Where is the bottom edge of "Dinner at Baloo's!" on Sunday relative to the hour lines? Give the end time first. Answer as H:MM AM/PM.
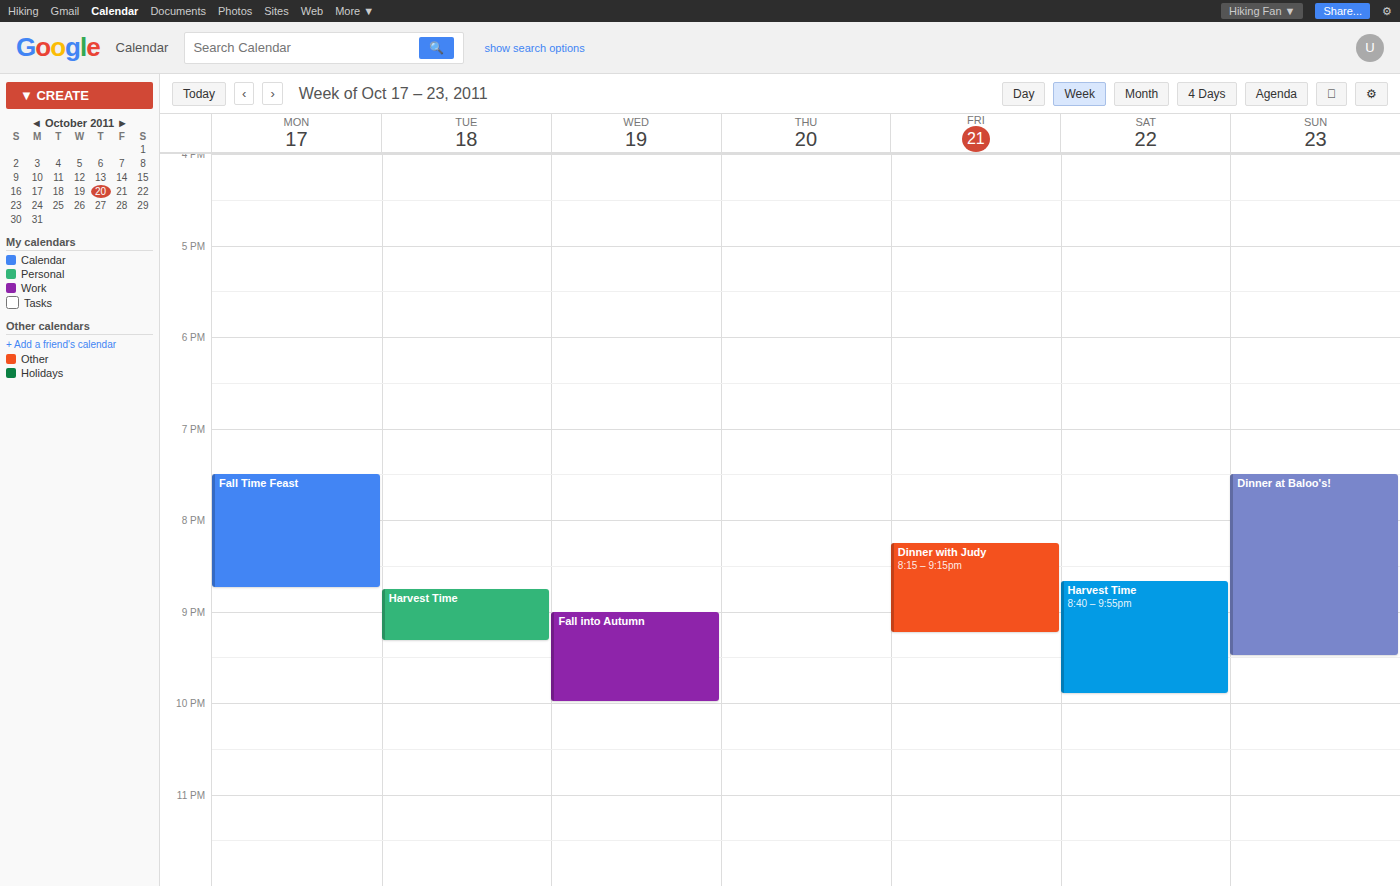
9:30 PM -- halfway between the 9 PM and 10 PM lines.